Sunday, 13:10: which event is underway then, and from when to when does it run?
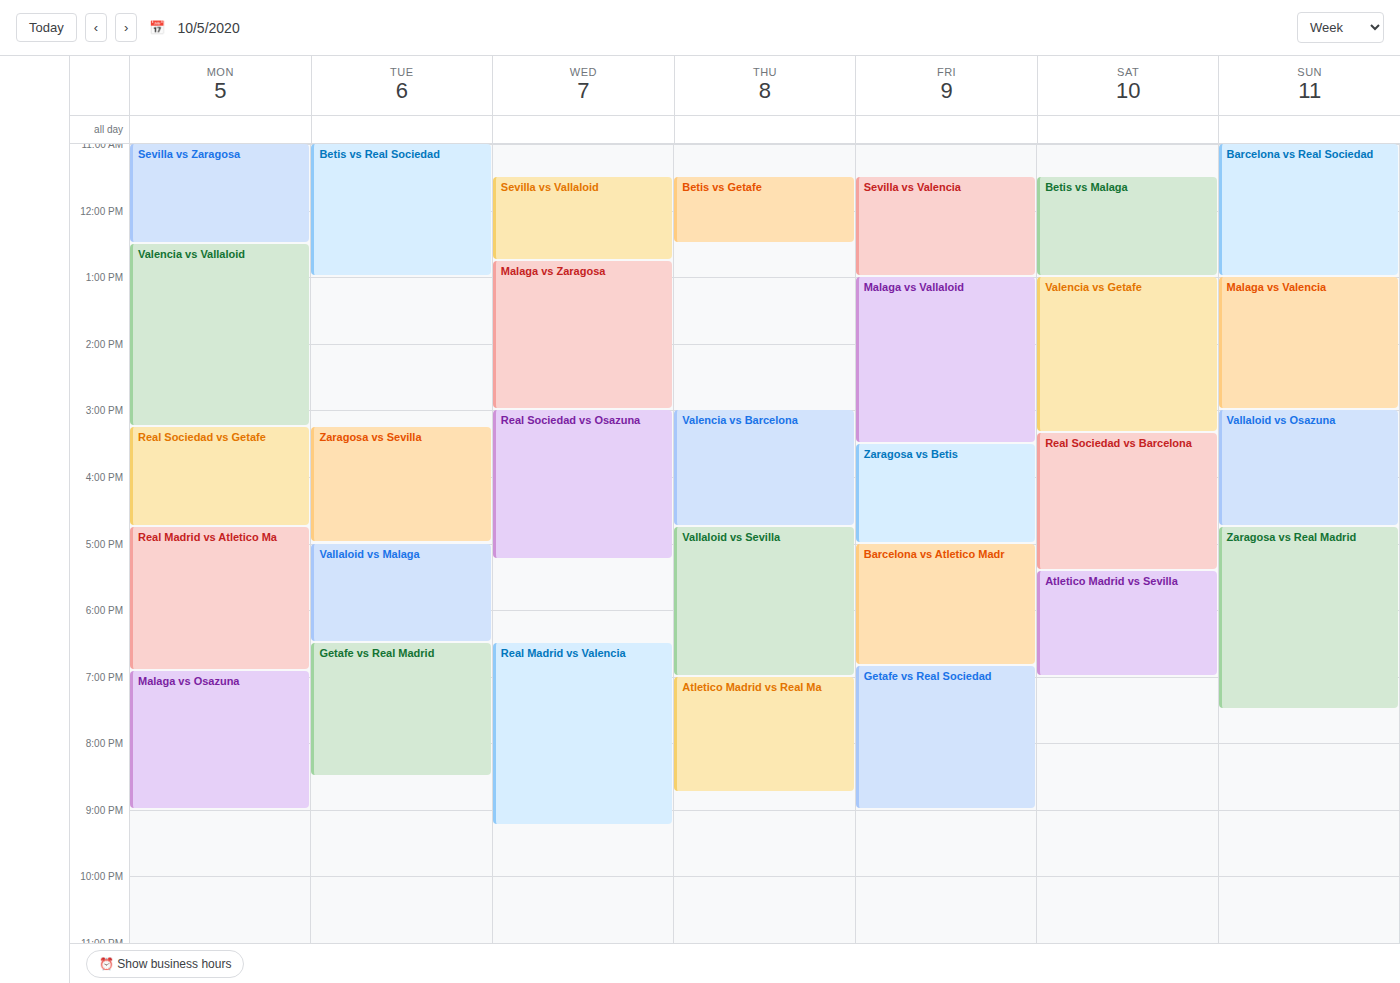
"Malaga vs Valencia", 13:00 to 15:00